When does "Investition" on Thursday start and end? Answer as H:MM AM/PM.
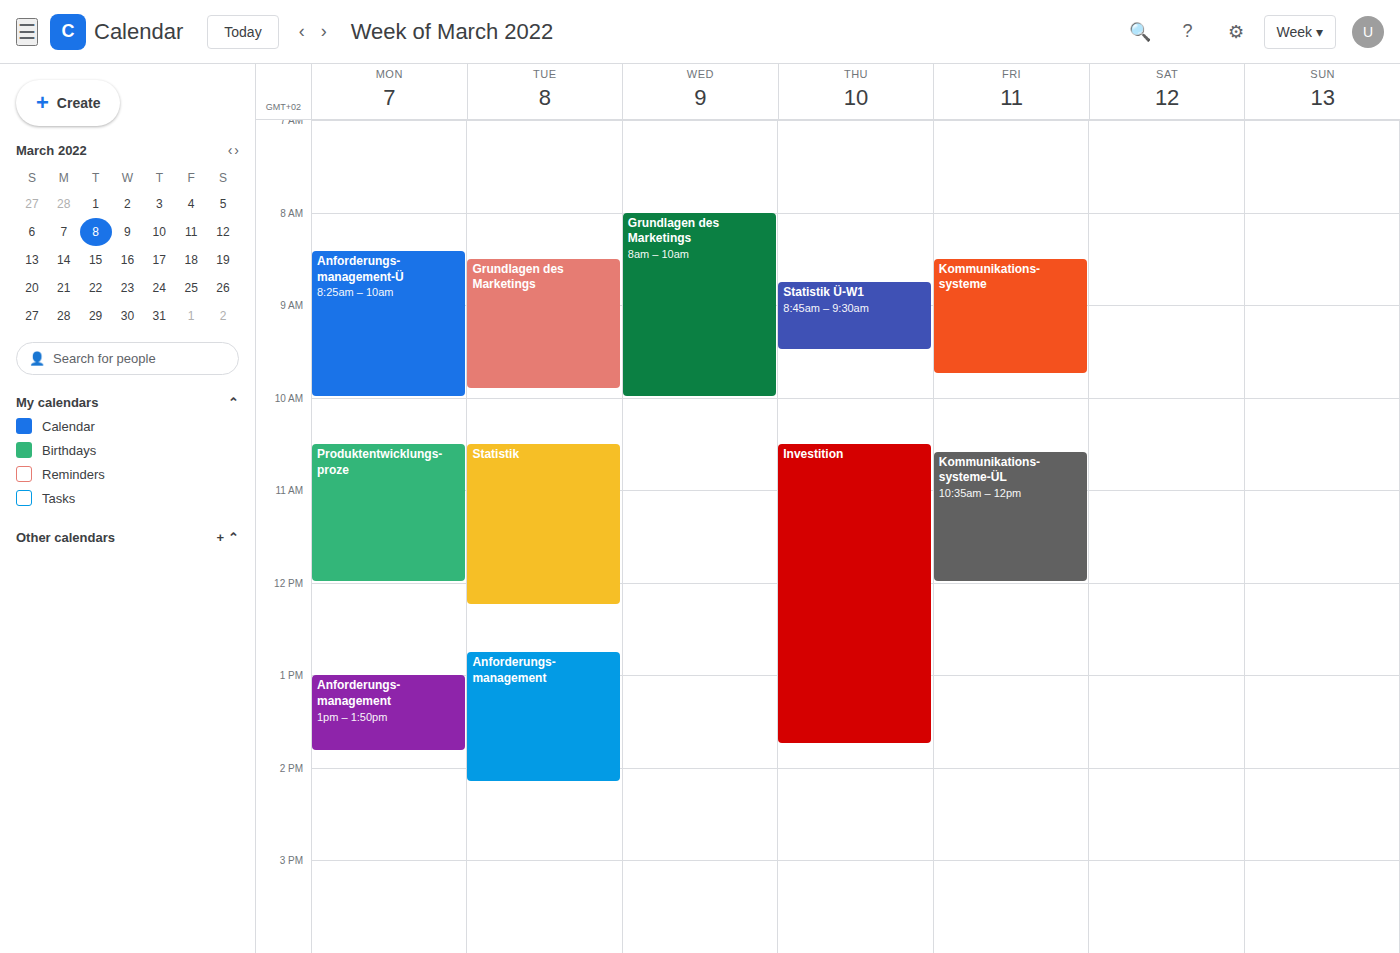
10:30 AM to 1:45 PM